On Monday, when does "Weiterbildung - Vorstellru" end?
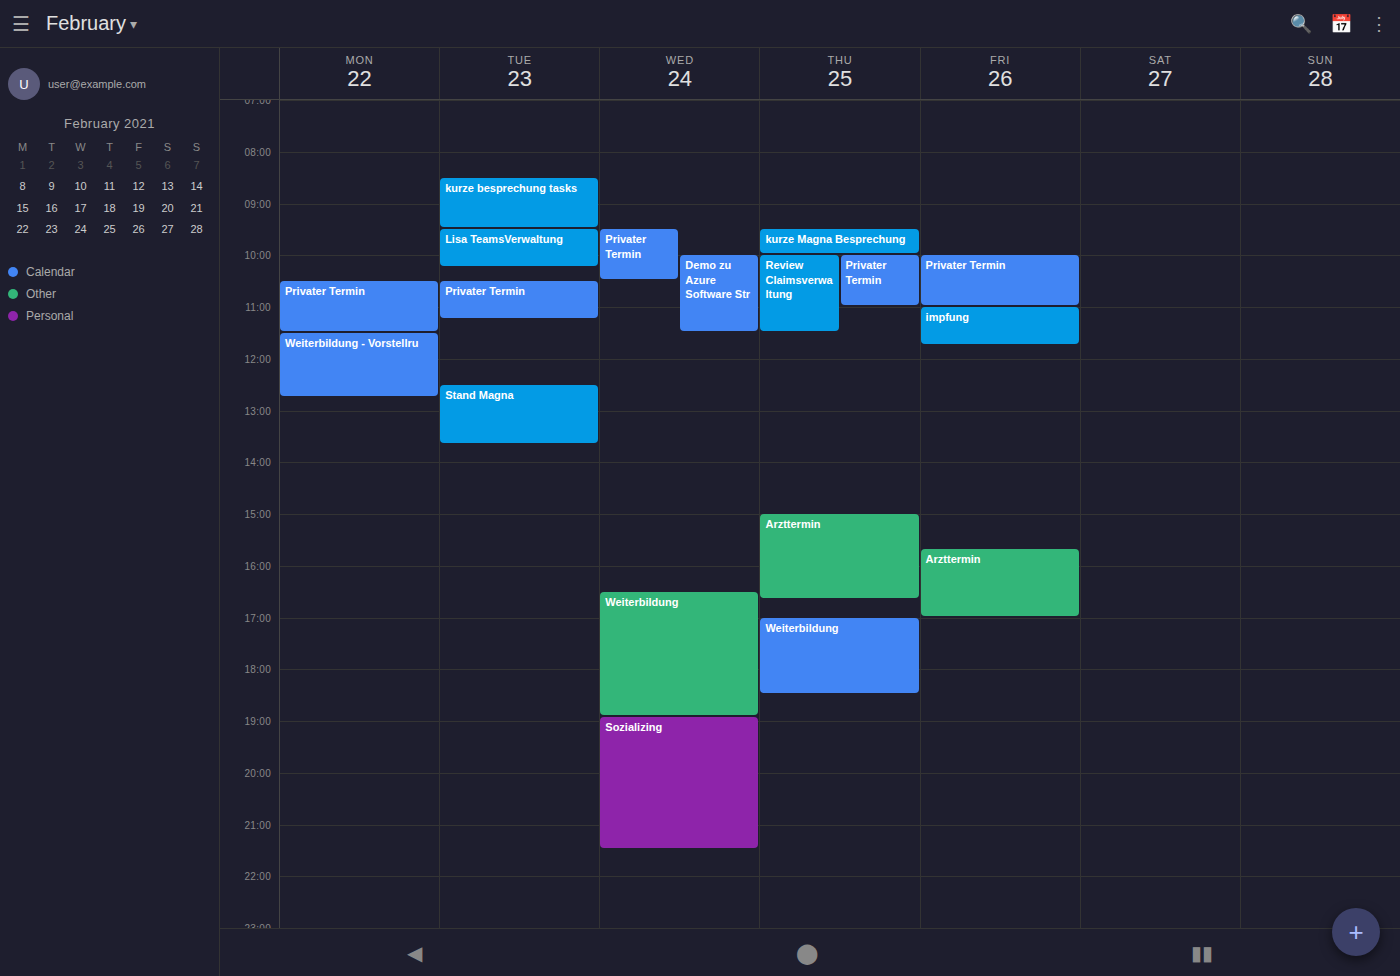
12:45 PM